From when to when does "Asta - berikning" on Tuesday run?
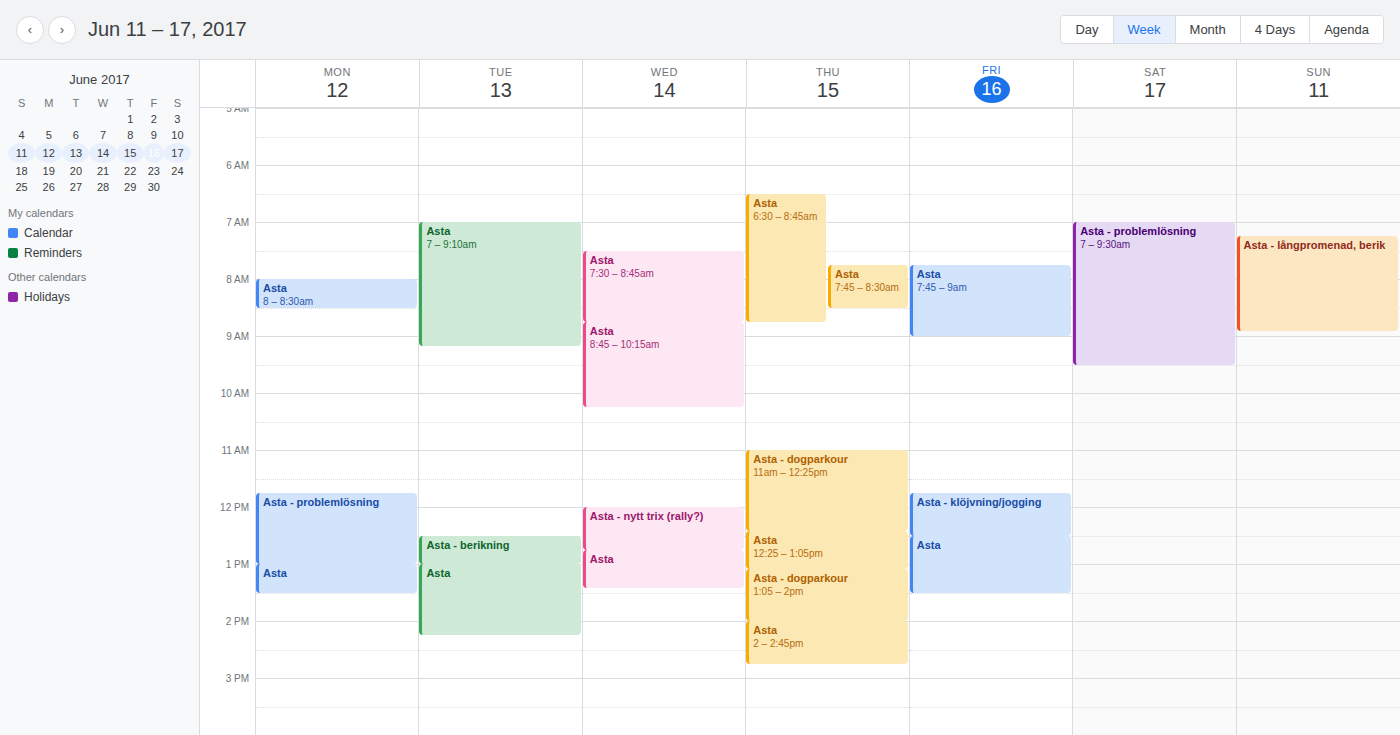
12:30 PM to 1:00 PM